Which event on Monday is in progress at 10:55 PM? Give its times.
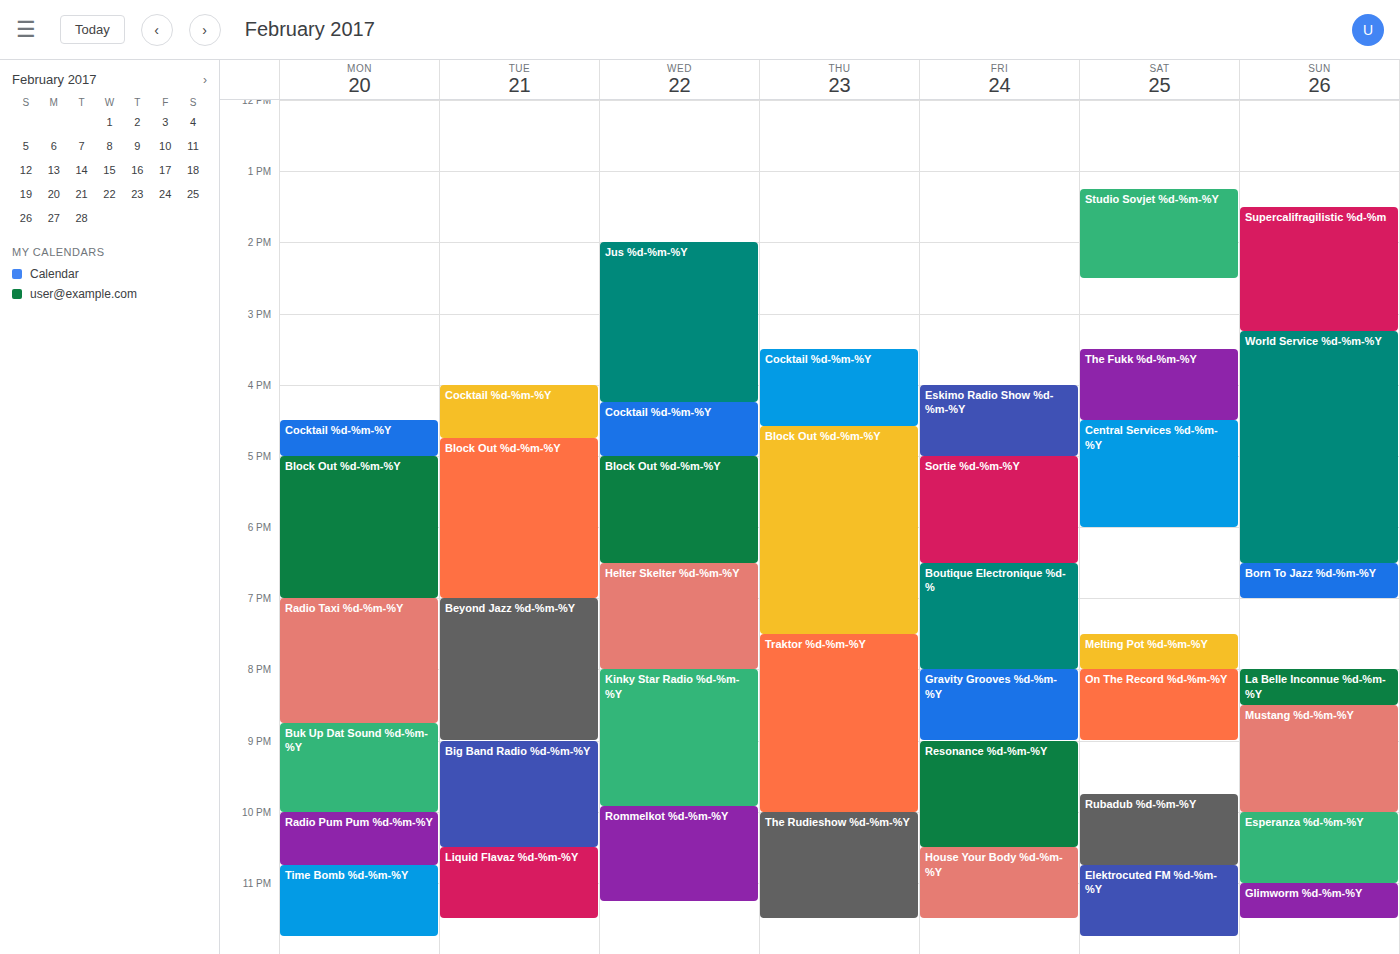
"Time Bomb %d-%m-%Y", 10:45 PM to 11:45 PM